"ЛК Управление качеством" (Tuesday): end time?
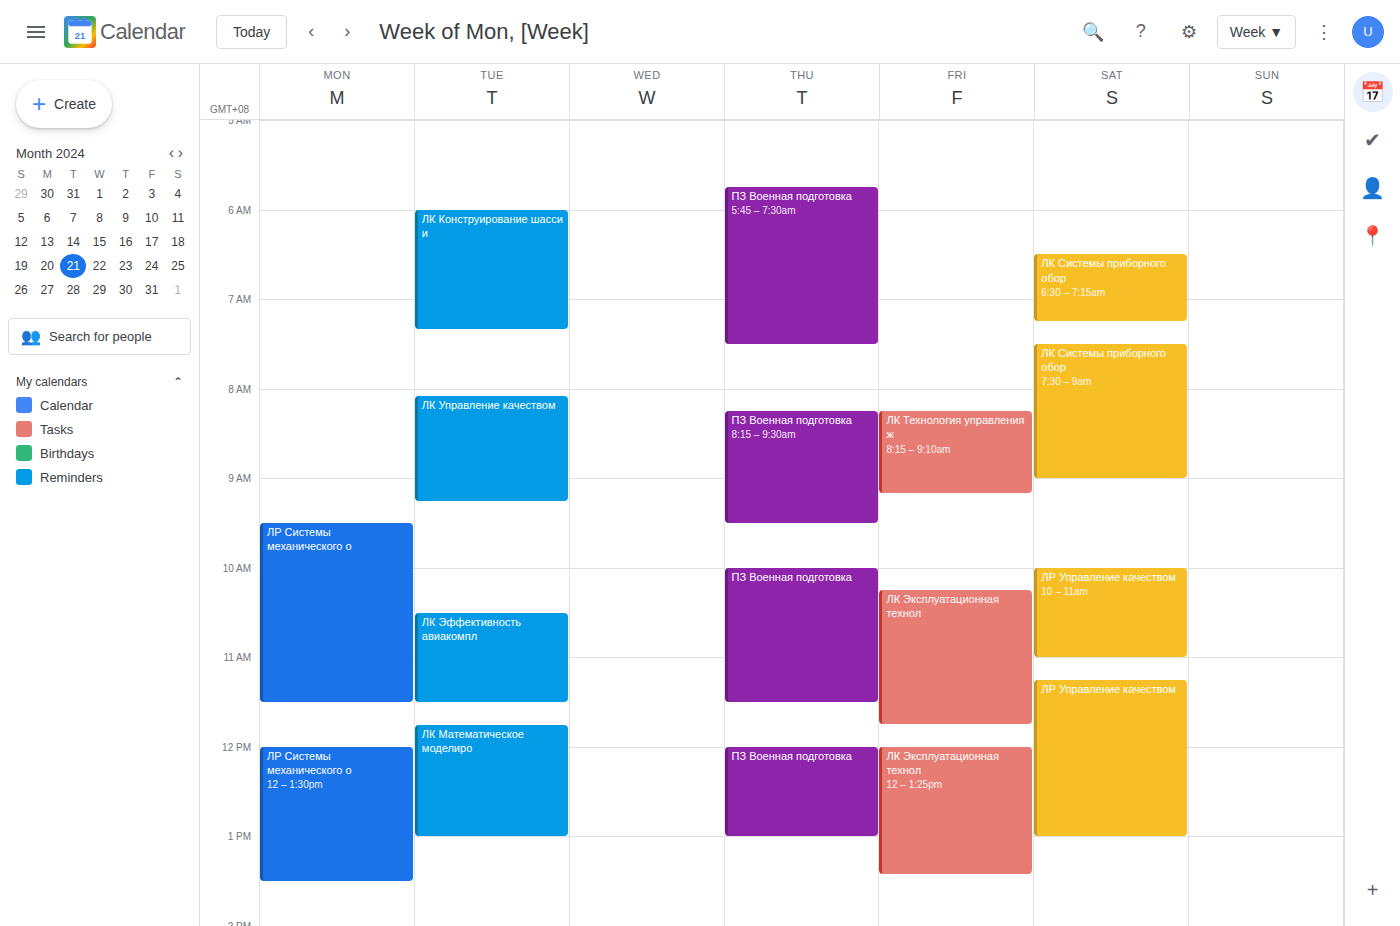
9:15 AM